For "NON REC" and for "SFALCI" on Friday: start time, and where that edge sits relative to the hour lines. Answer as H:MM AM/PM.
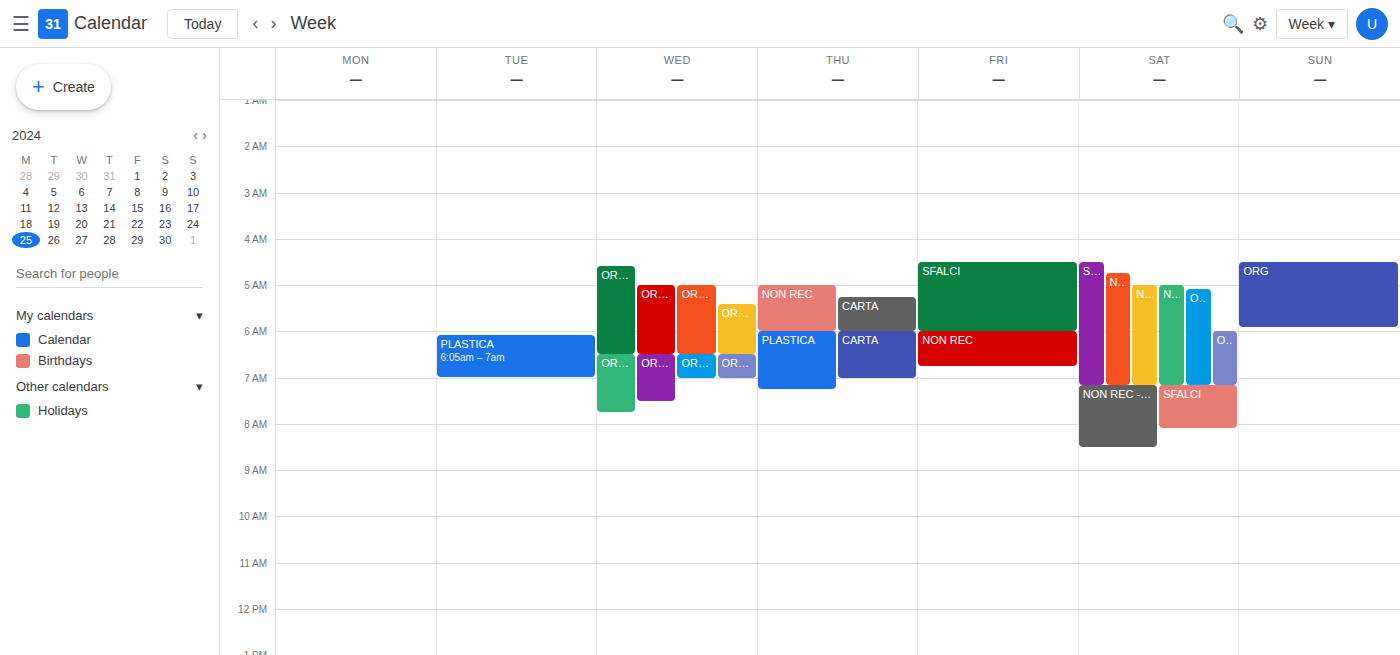
"NON REC": 6:00 AM, exactly on the 6 AM line. "SFALCI": 4:30 AM, halfway between the 4 AM and 5 AM lines.